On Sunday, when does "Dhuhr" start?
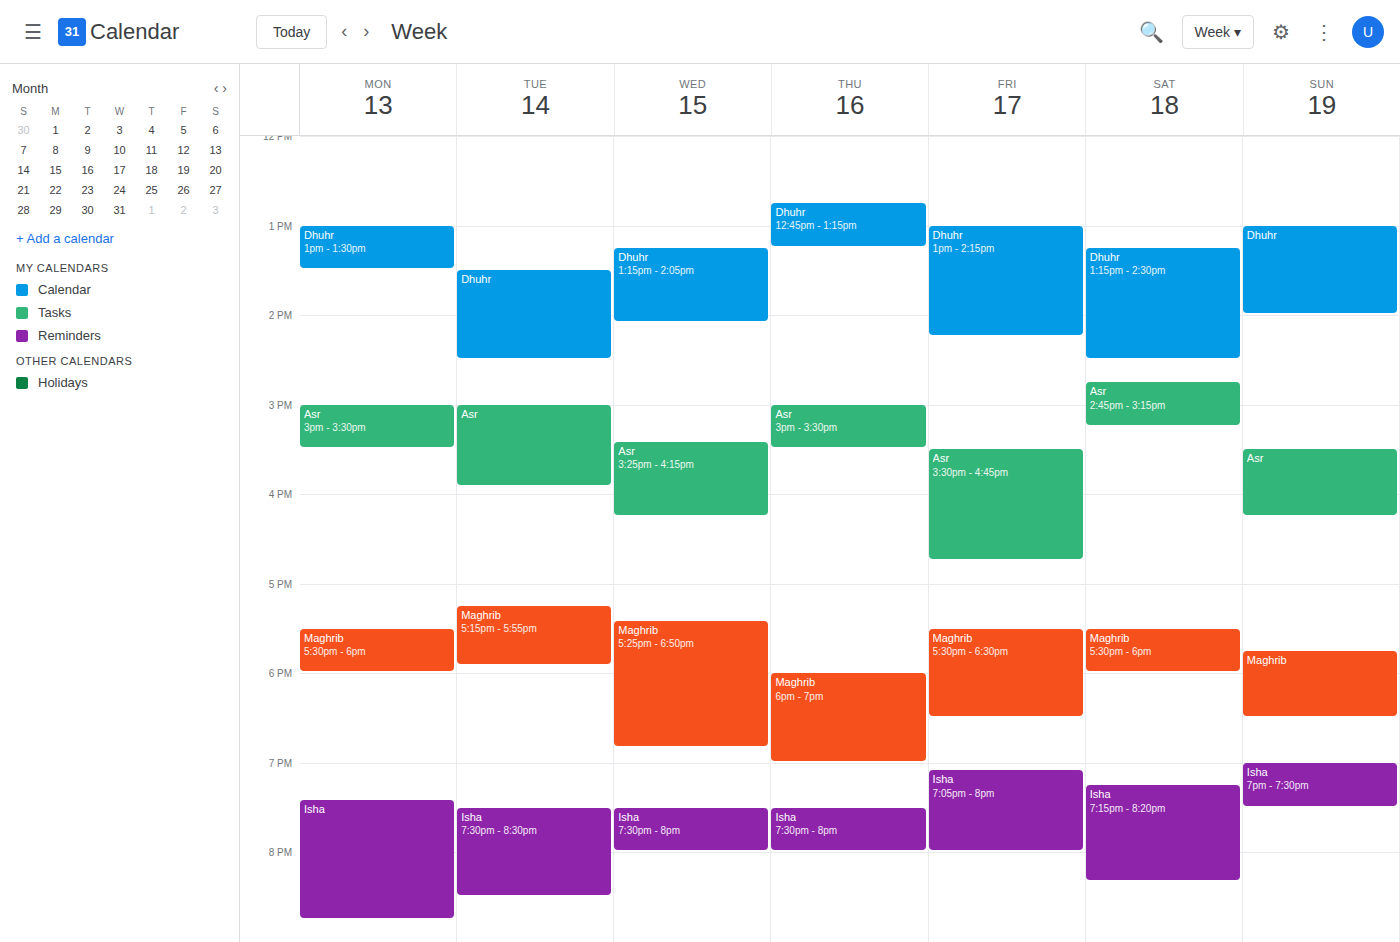
13:00